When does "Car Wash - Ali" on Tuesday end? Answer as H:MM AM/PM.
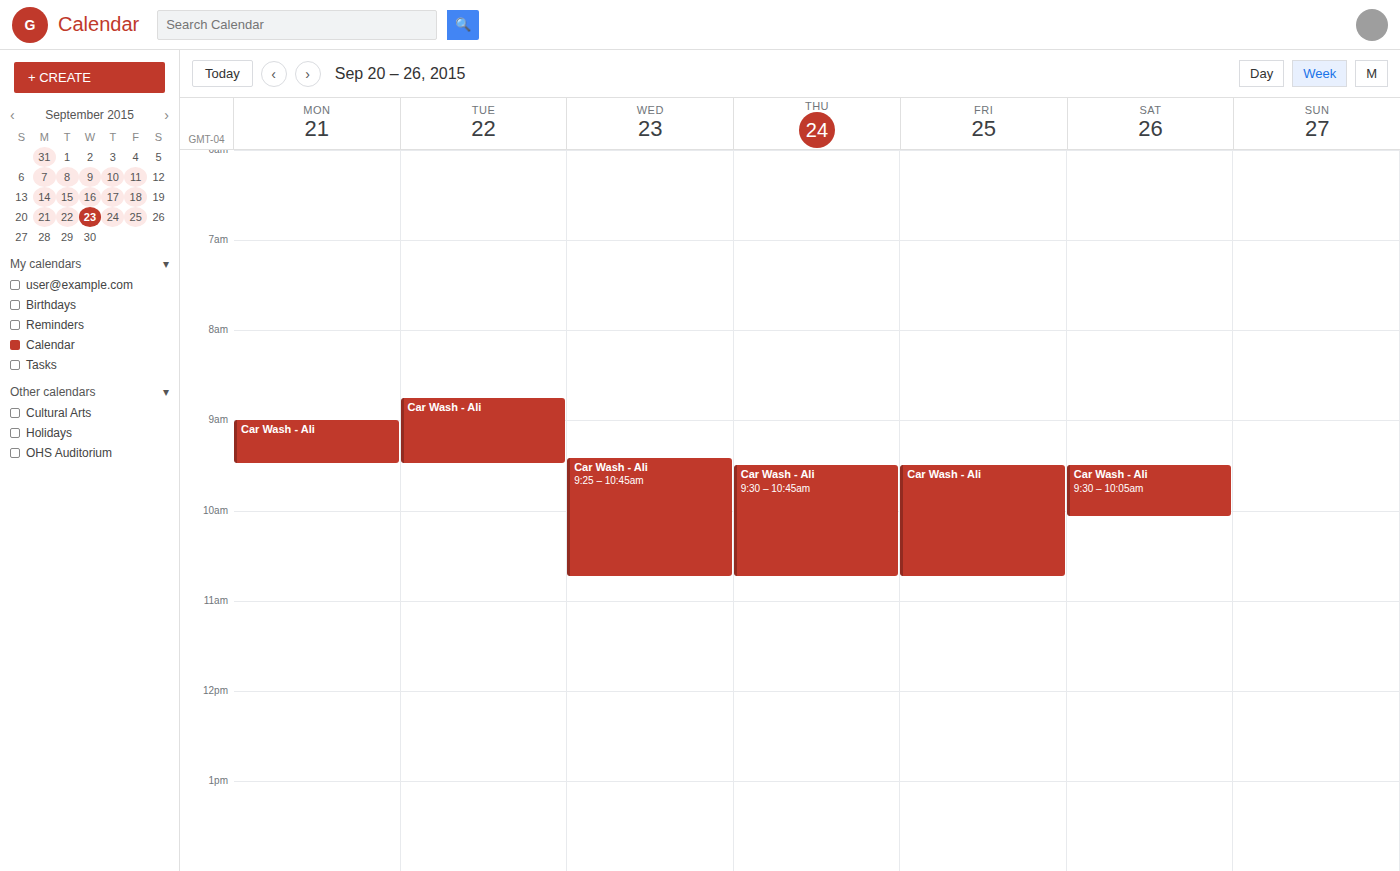
9:30 AM